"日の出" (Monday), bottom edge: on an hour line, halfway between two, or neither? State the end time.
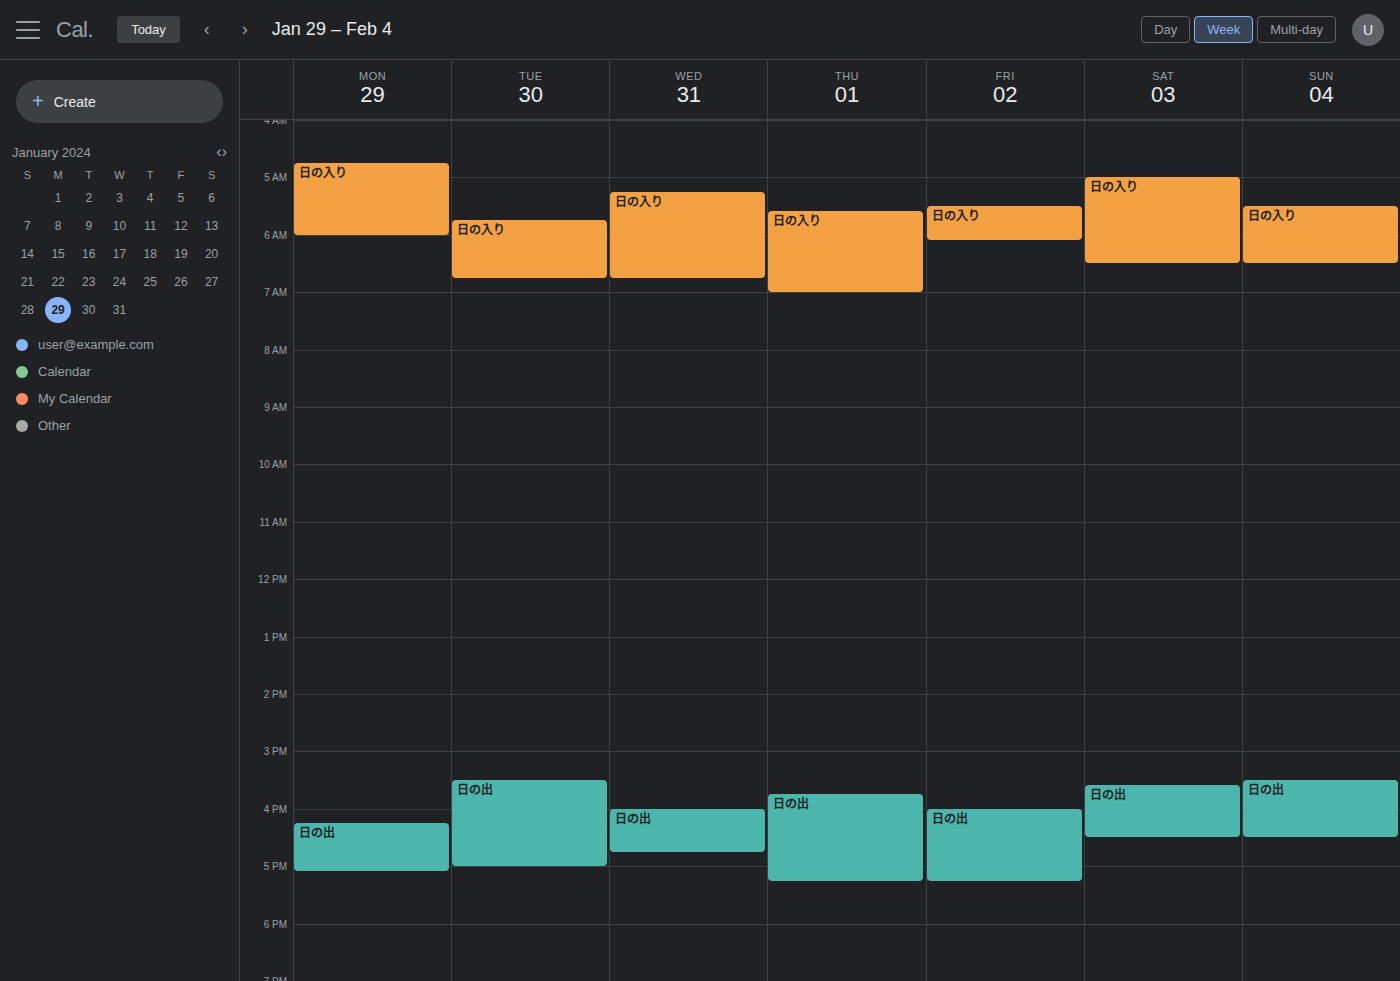
5:05 PM -- neither: 5 minutes below the 5 PM line and 55 minutes above the 6 PM line.